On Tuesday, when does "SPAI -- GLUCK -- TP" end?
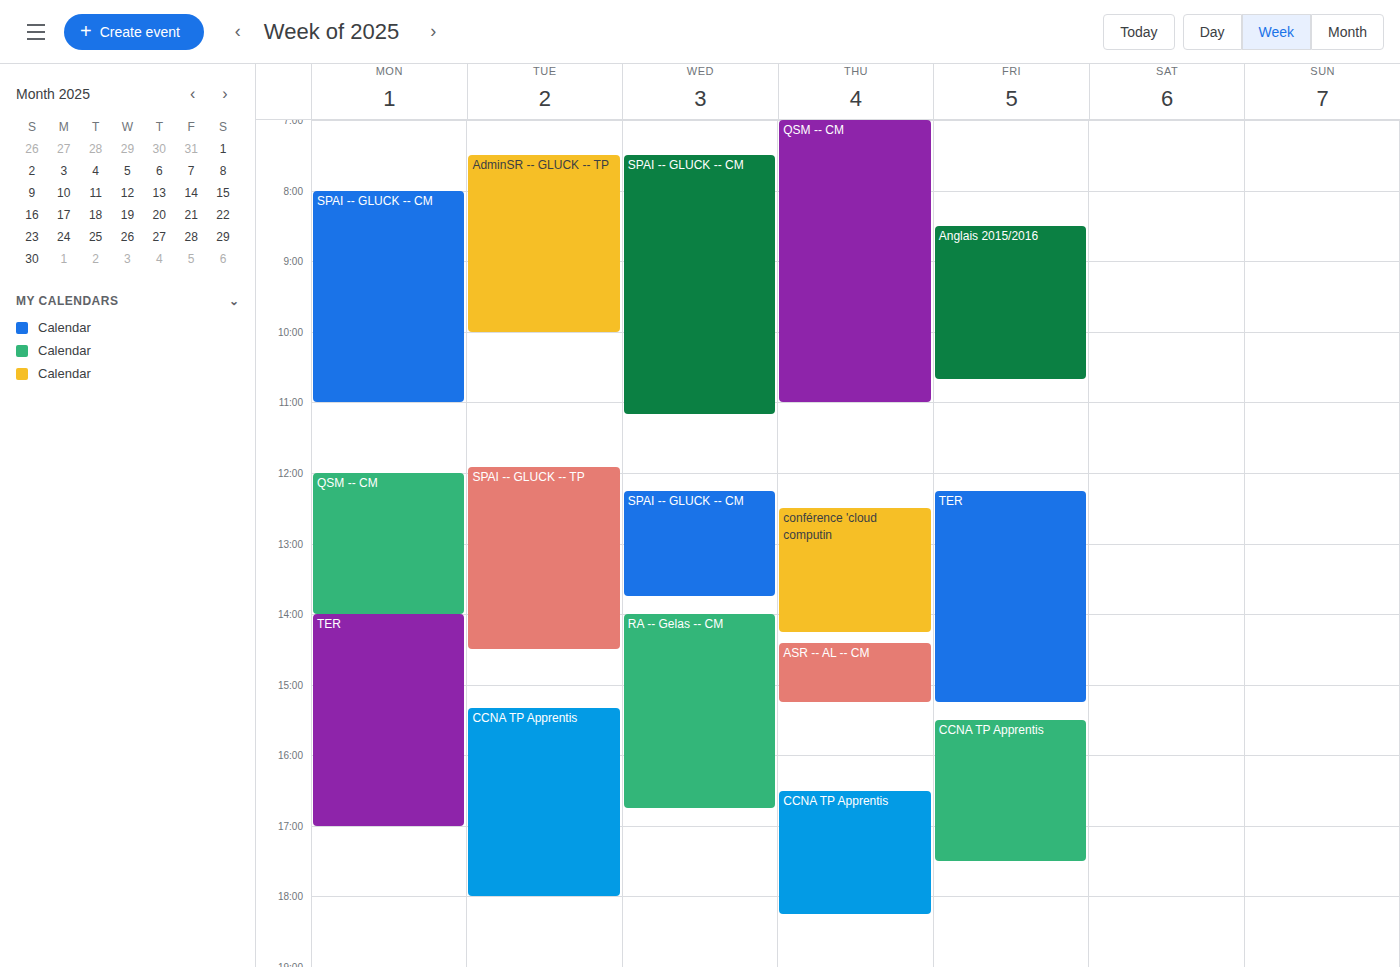
2:30 PM